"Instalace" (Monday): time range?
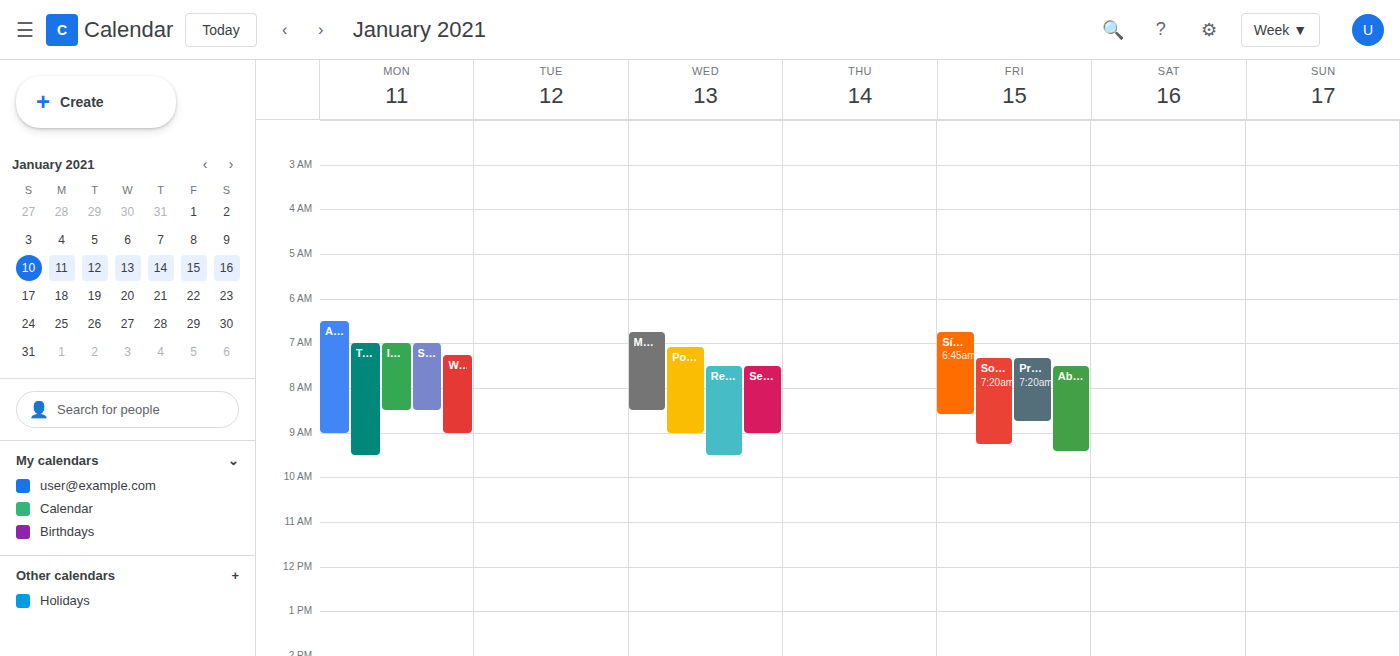
7:00 AM to 8:30 AM